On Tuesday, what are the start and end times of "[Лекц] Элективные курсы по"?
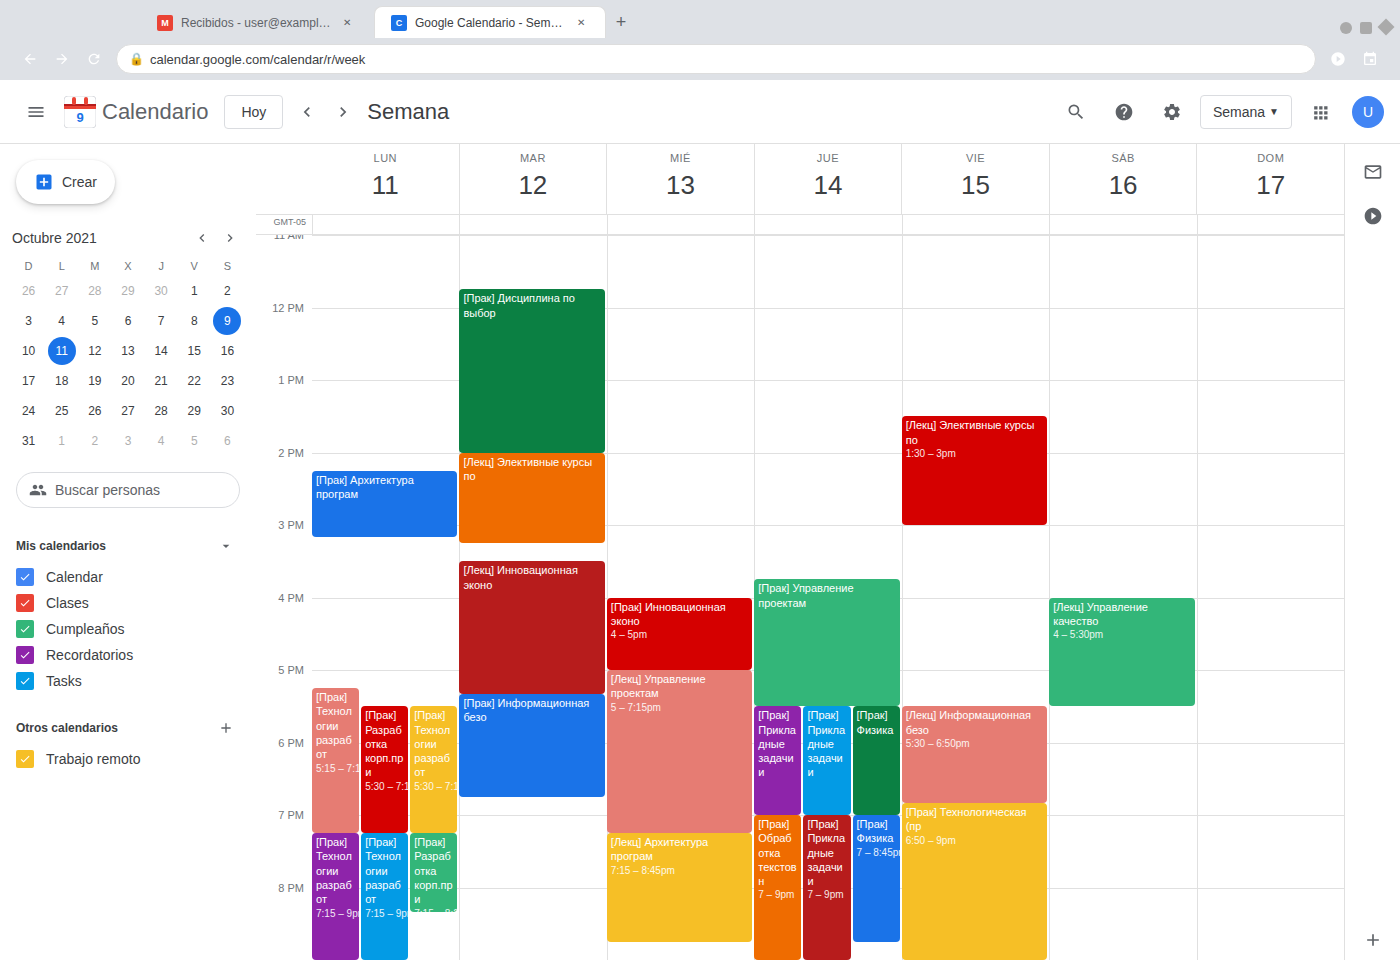
2:00 PM to 3:15 PM